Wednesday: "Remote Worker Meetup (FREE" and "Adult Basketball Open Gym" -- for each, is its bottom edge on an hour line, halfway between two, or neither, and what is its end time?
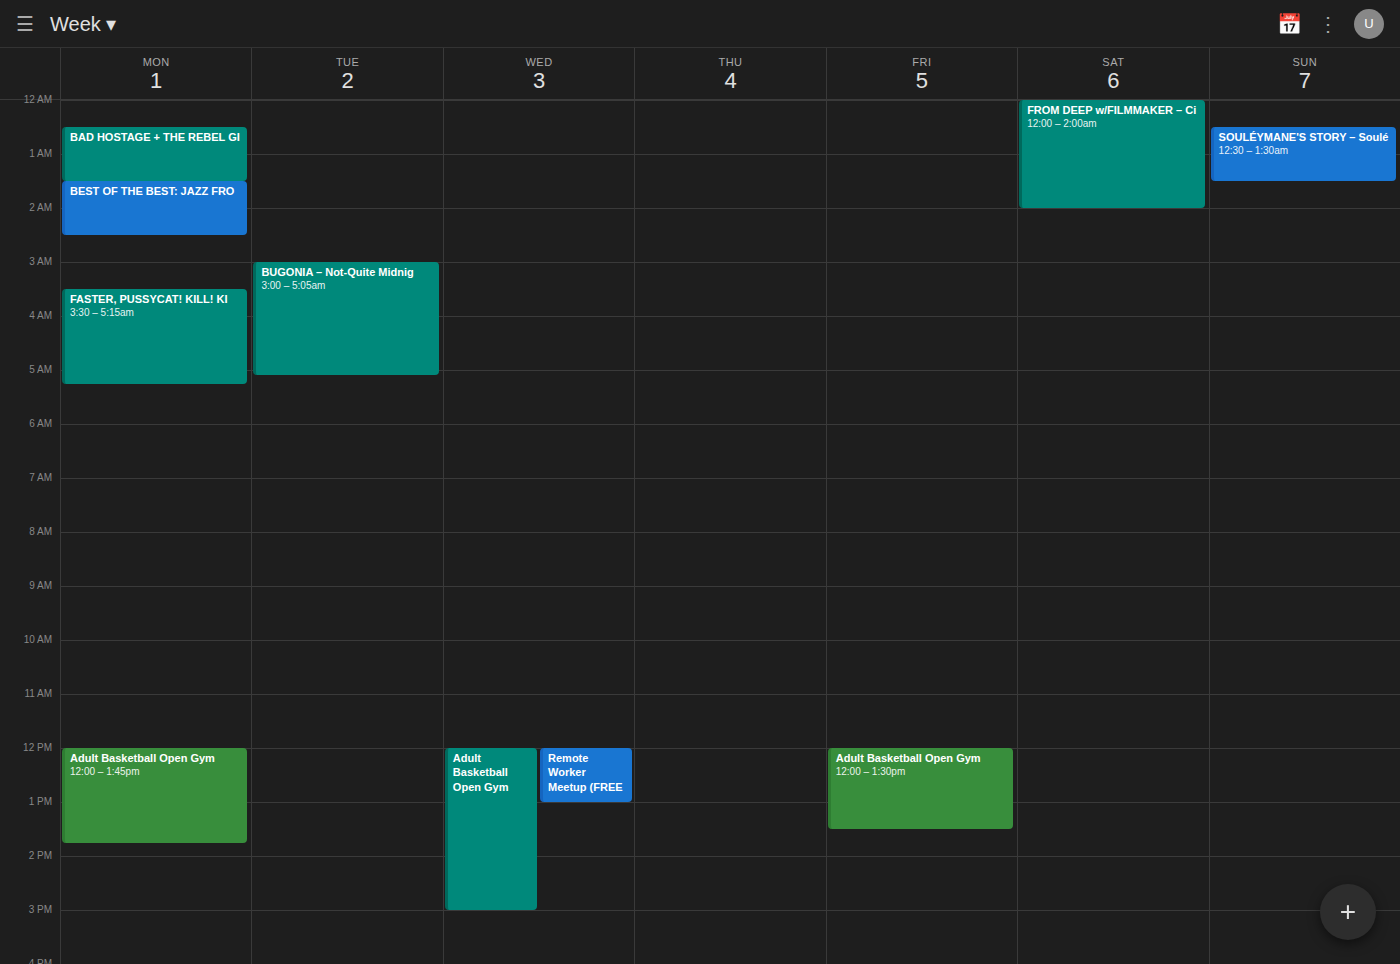
"Remote Worker Meetup (FREE": 13:00, exactly on the 13:00 line. "Adult Basketball Open Gym": 15:00, exactly on the 15:00 line.